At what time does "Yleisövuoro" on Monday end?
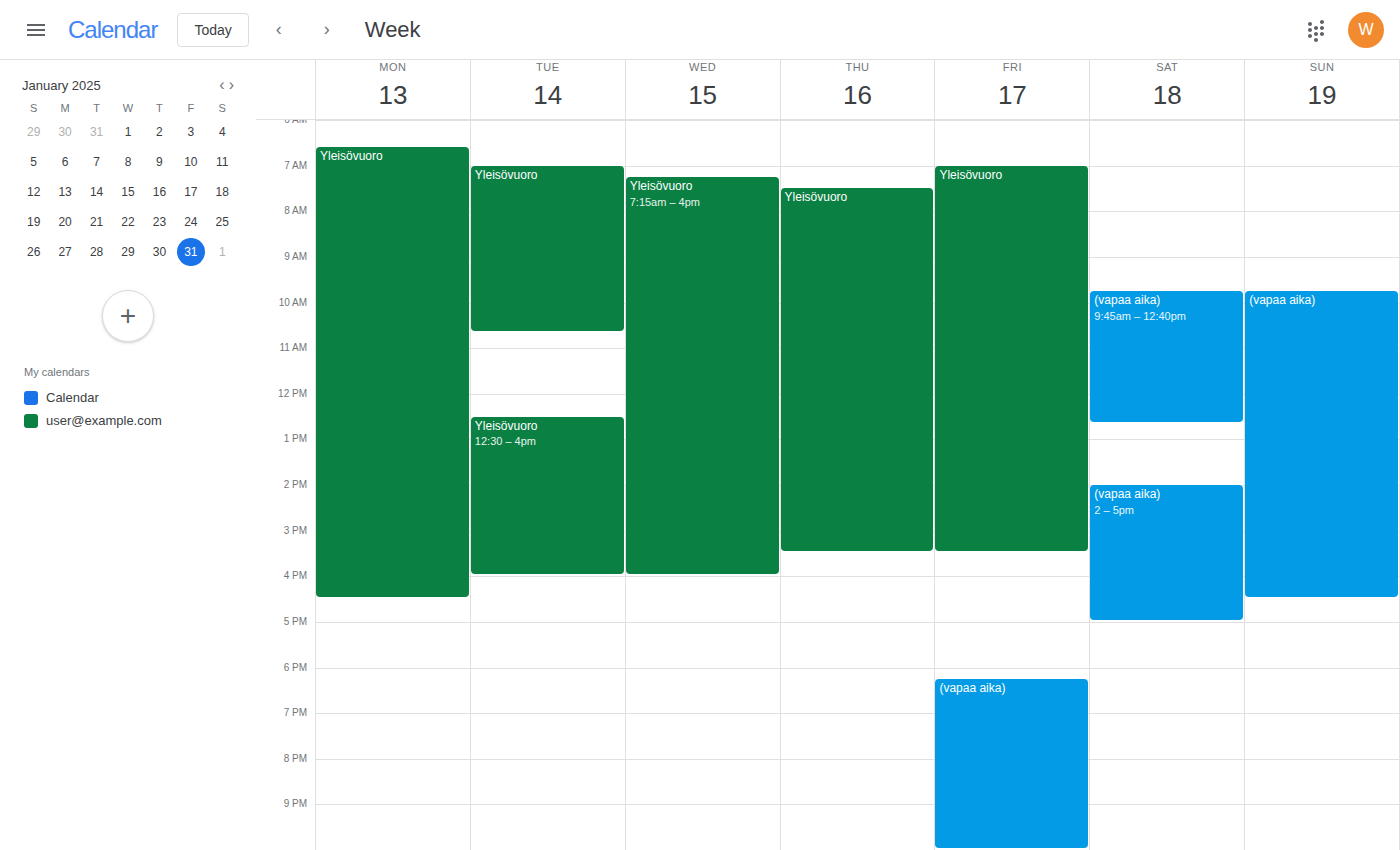
4:30 PM